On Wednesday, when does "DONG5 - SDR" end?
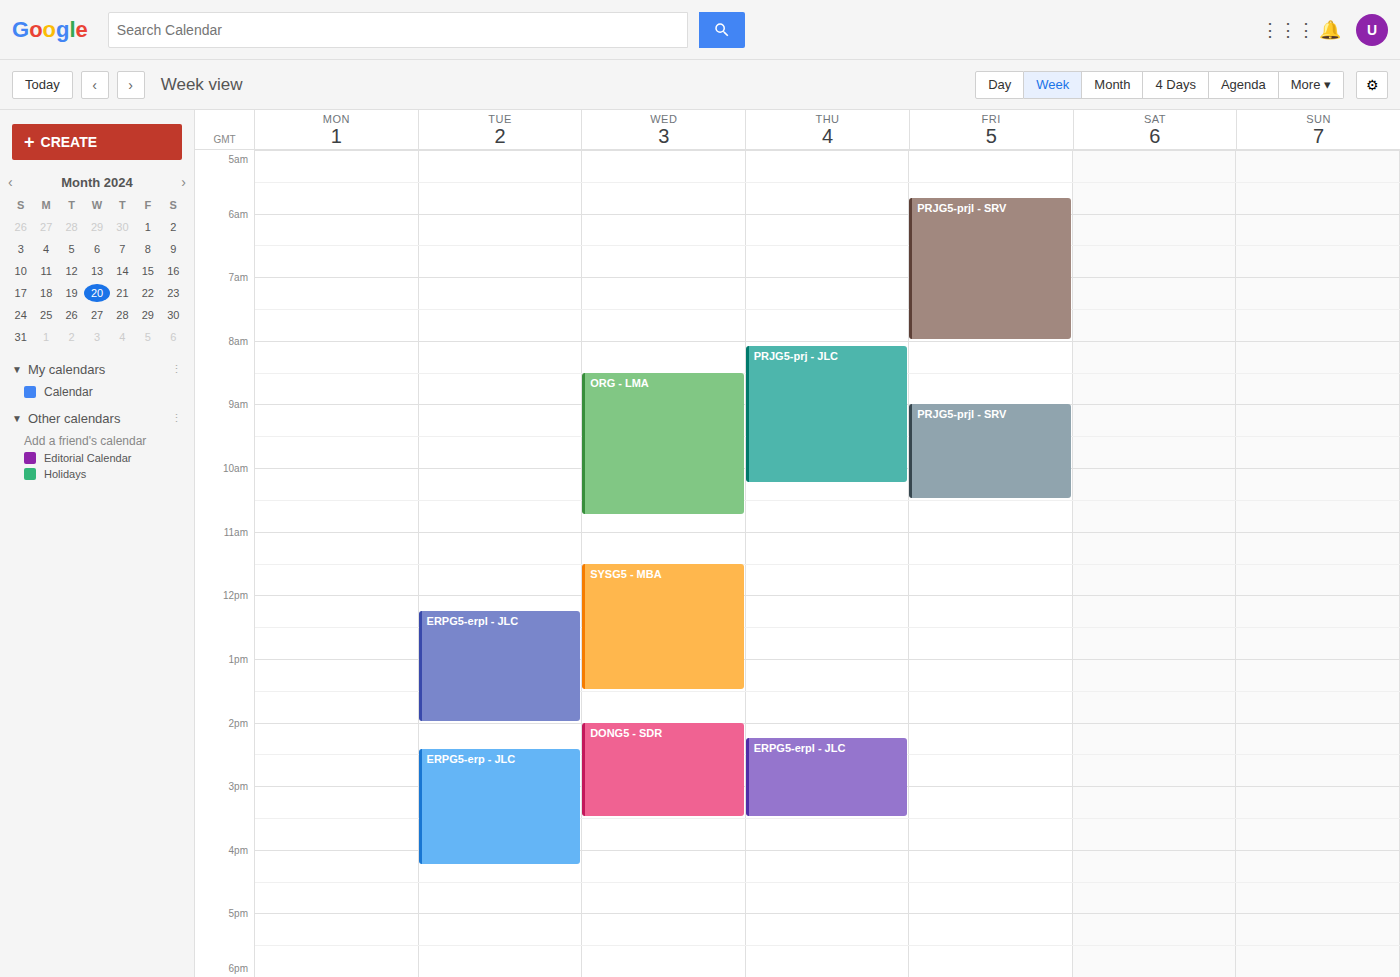
3:30 PM